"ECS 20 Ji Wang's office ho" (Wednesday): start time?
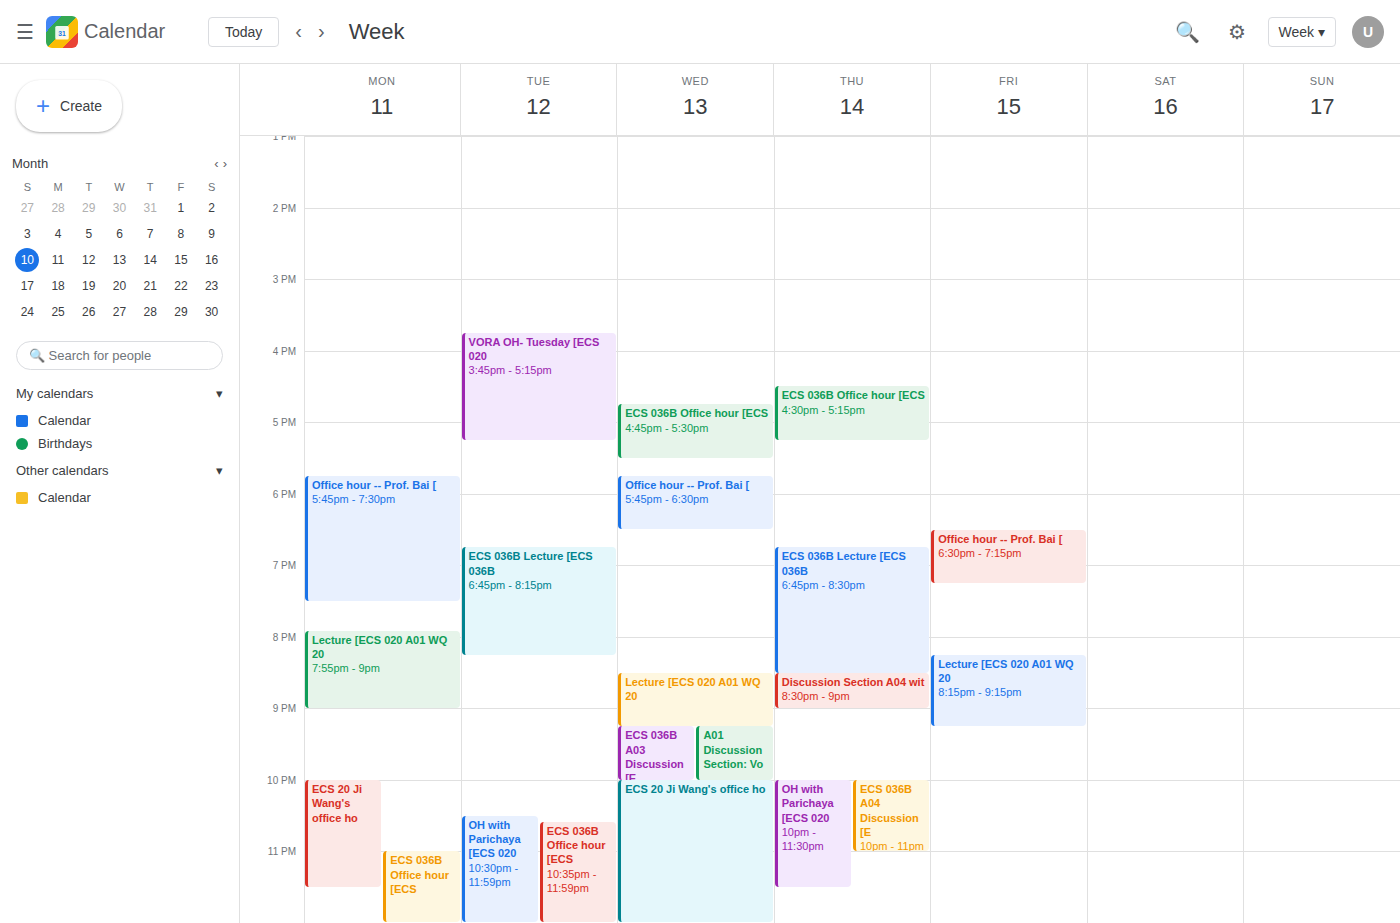
10:00 PM